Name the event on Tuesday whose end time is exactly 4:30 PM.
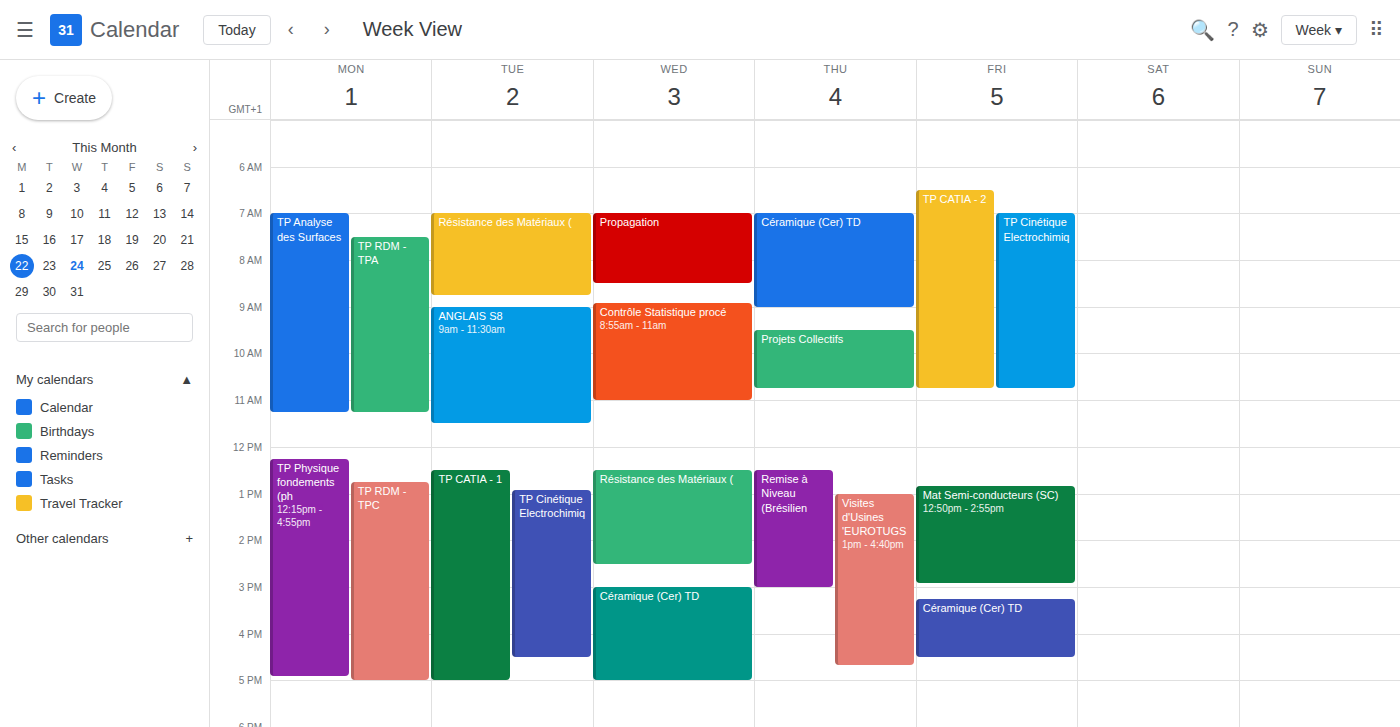
"TP Cinétique Electrochimiq"